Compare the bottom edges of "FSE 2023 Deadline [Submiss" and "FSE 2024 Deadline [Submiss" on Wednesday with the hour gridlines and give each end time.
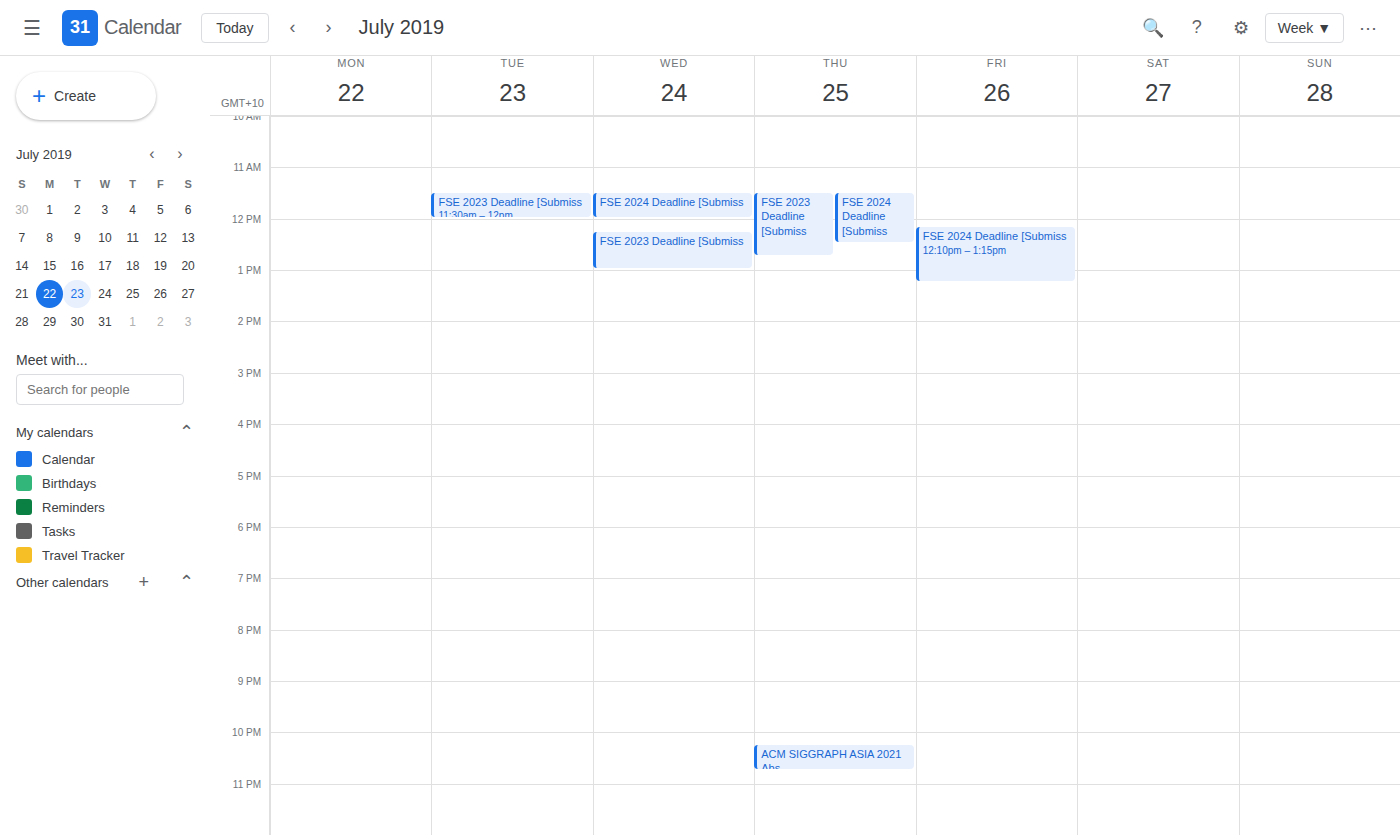
"FSE 2023 Deadline [Submiss": 1:00 PM, exactly on the 1 PM line. "FSE 2024 Deadline [Submiss": 12:00 PM, exactly on the 12 PM line.